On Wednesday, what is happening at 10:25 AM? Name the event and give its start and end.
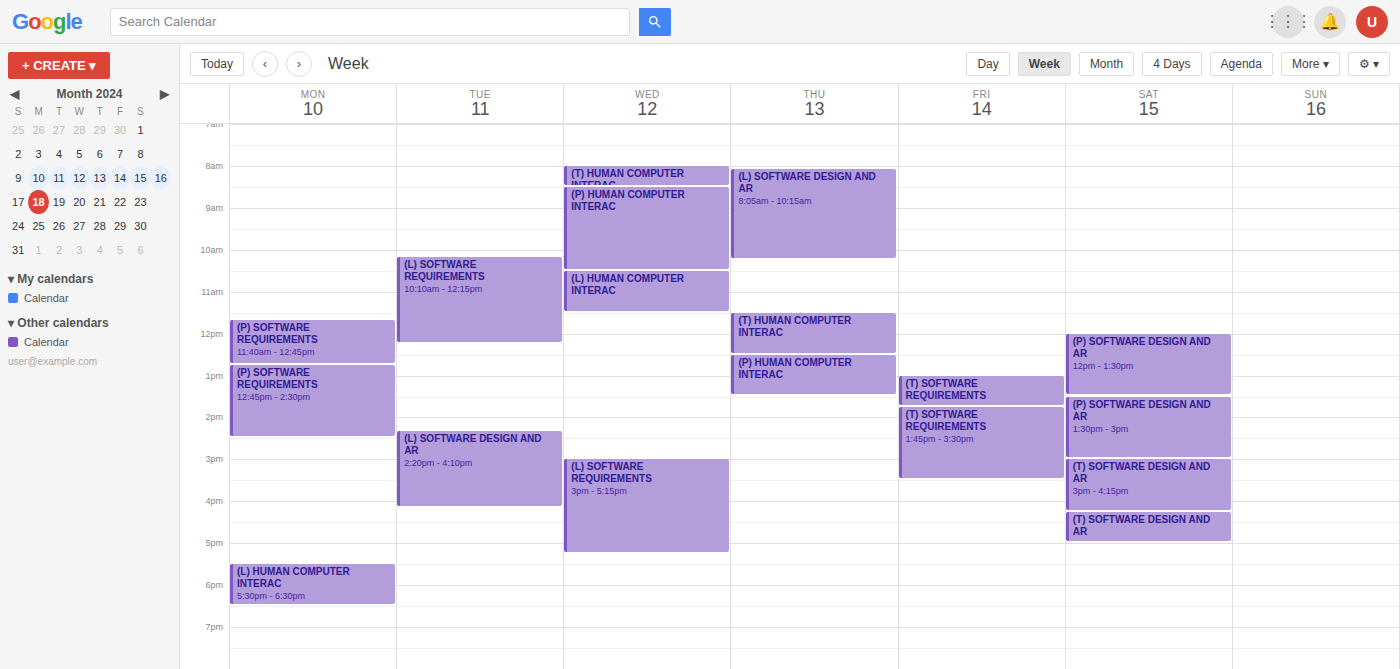
"(P) HUMAN COMPUTER INTERAC", 8:30 AM to 10:30 AM